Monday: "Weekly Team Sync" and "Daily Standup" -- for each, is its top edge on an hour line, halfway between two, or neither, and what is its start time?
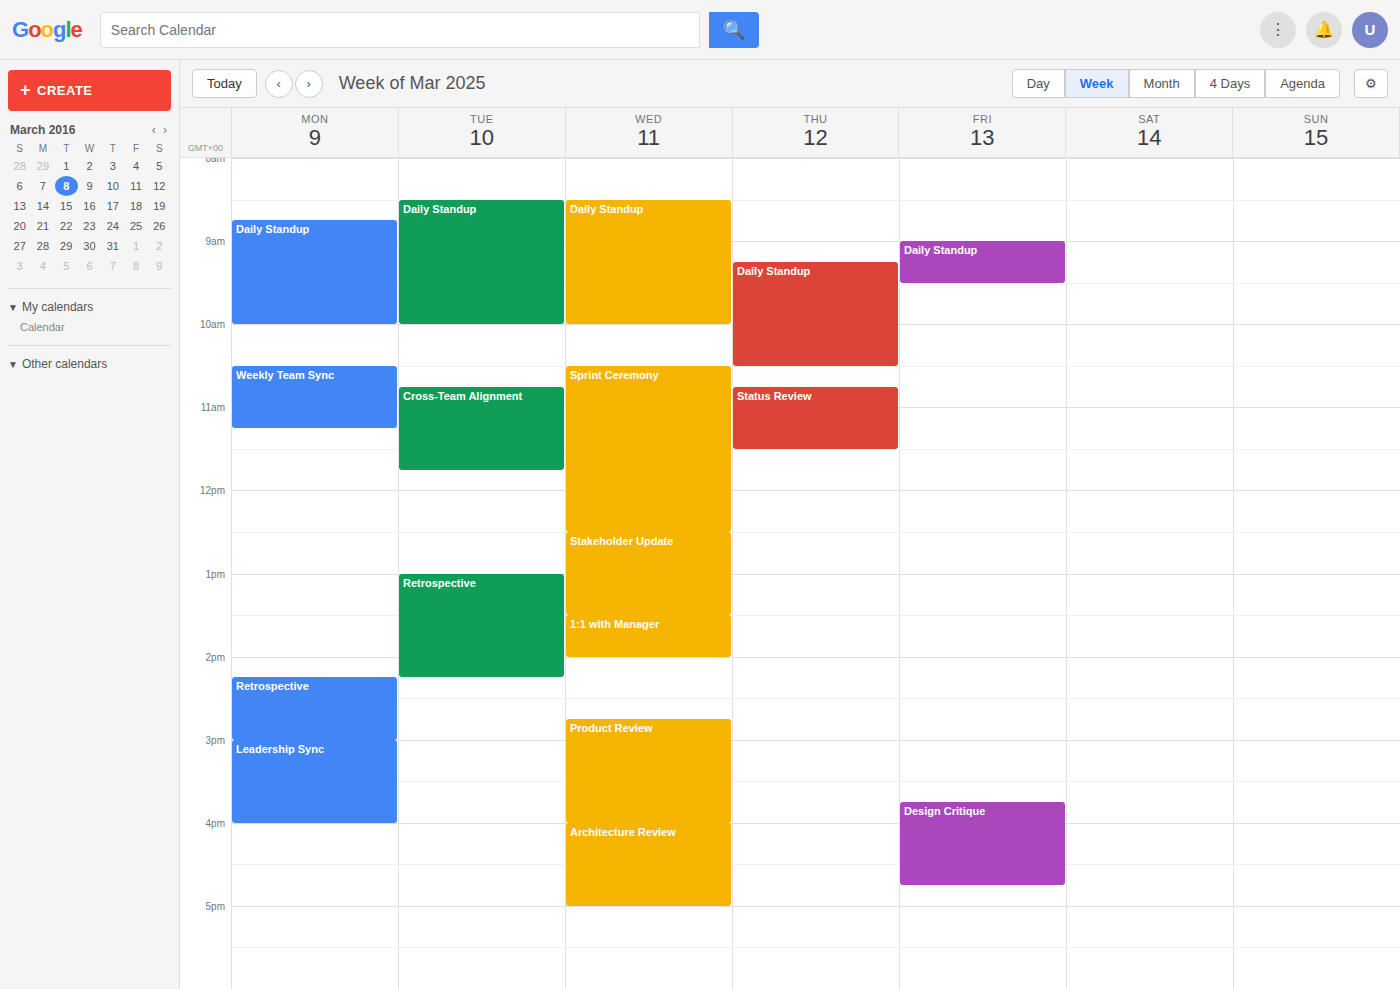
"Weekly Team Sync": 10:30 AM, halfway between the 10 AM and 11 AM lines. "Daily Standup": 8:45 AM, neither: three quarters of the way from the 8 AM line to the 9 AM line.